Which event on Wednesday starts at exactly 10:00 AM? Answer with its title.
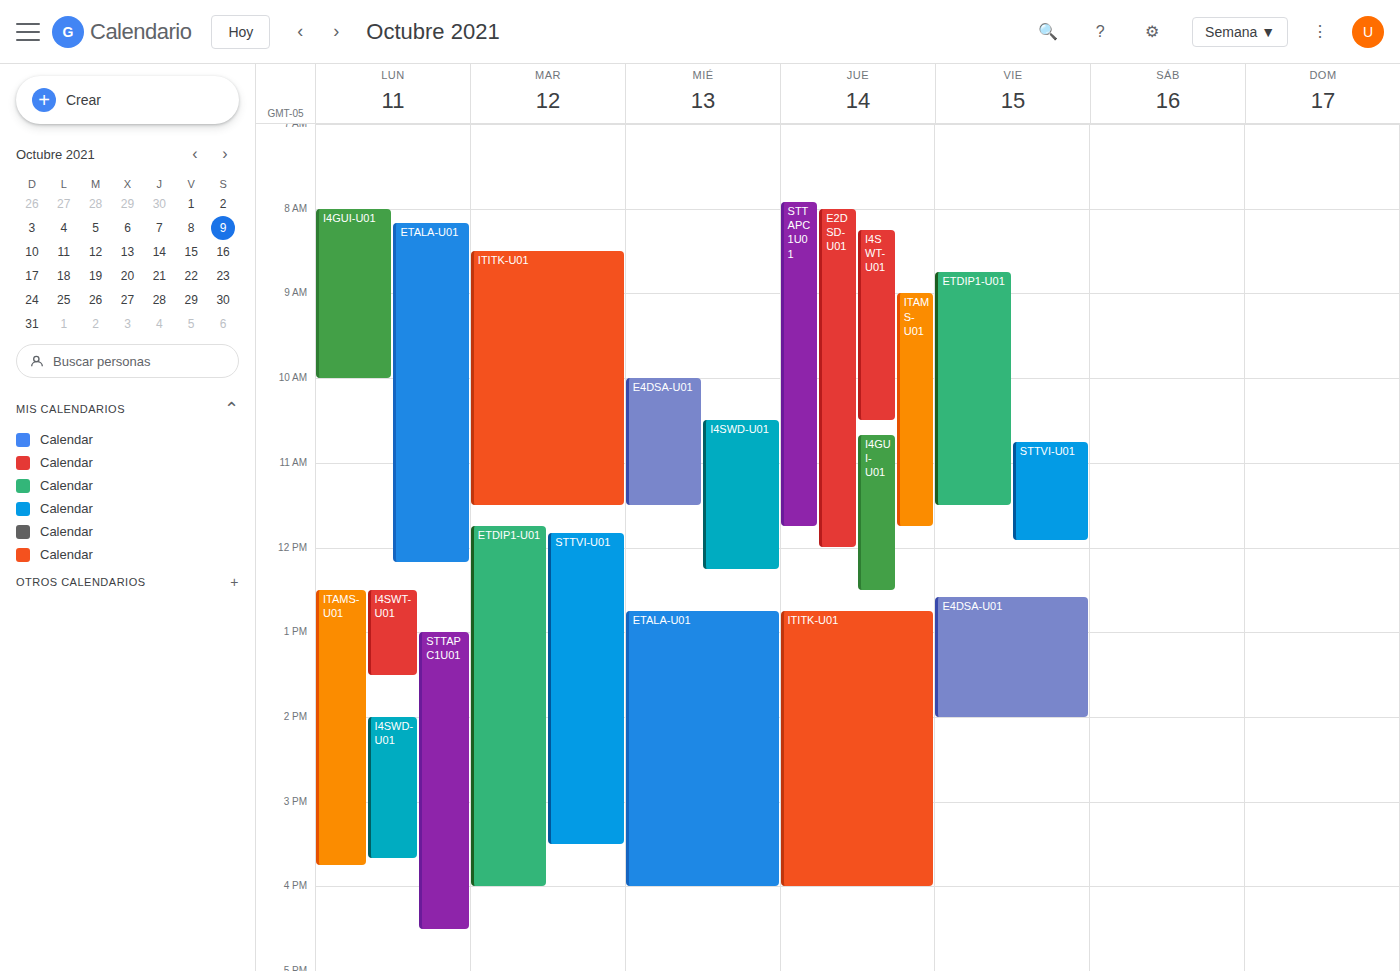
"E4DSA-U01"